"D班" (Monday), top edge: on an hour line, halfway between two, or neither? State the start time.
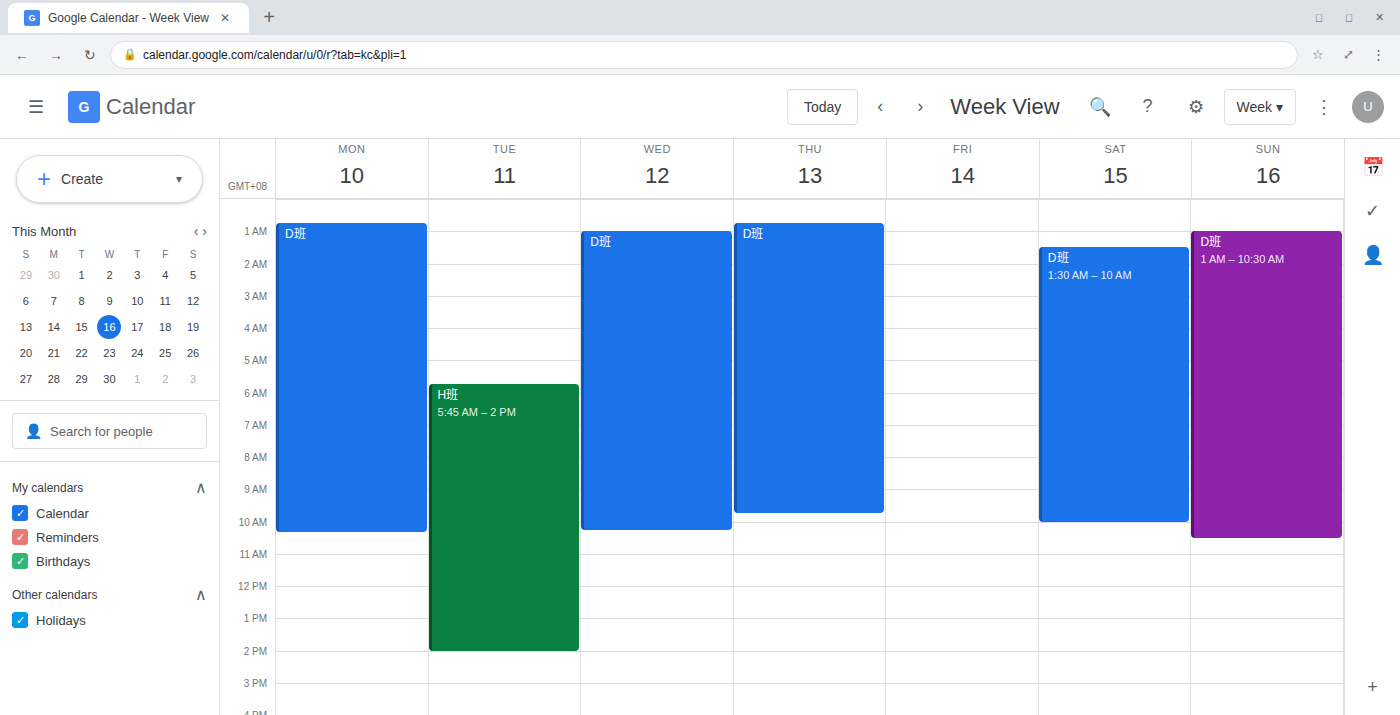
00:45 -- neither: three quarters of the way from the 00:00 line to the 01:00 line.